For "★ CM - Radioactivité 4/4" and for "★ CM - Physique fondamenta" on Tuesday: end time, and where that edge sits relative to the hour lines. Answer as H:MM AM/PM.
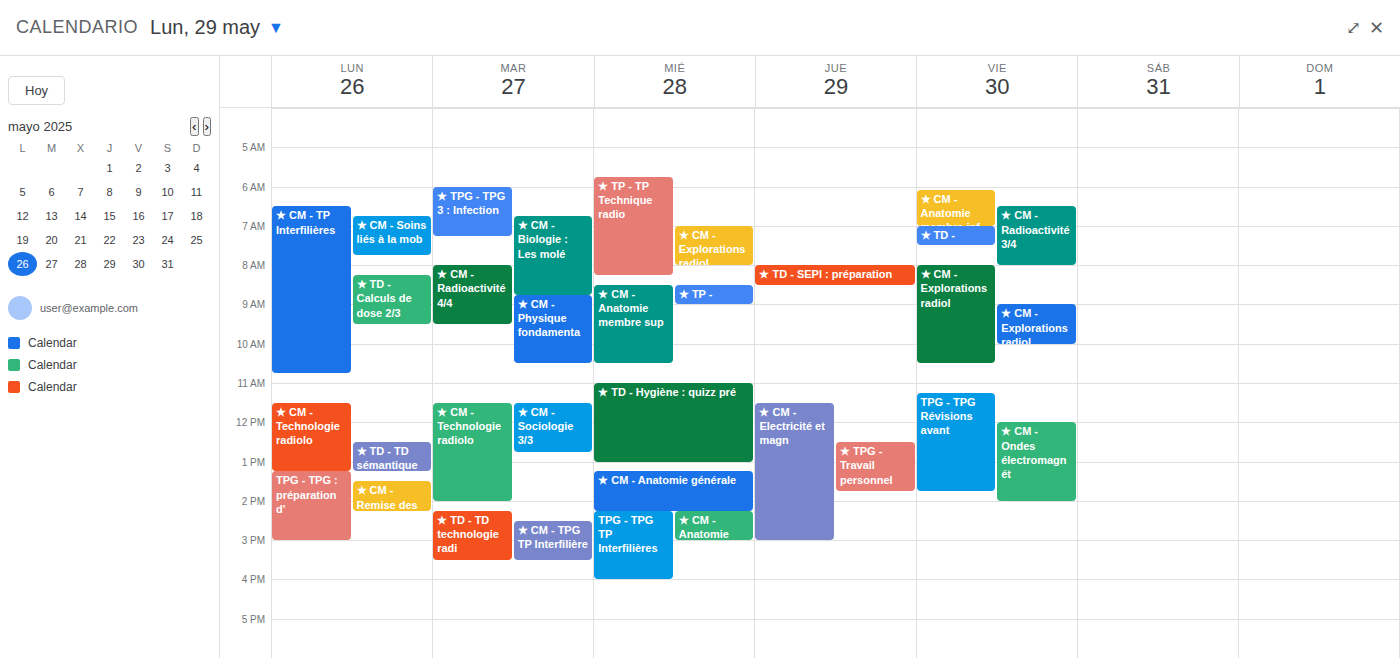
"★ CM - Radioactivité 4/4": 9:30 AM, halfway between the 9 AM and 10 AM lines. "★ CM - Physique fondamenta": 10:30 AM, halfway between the 10 AM and 11 AM lines.